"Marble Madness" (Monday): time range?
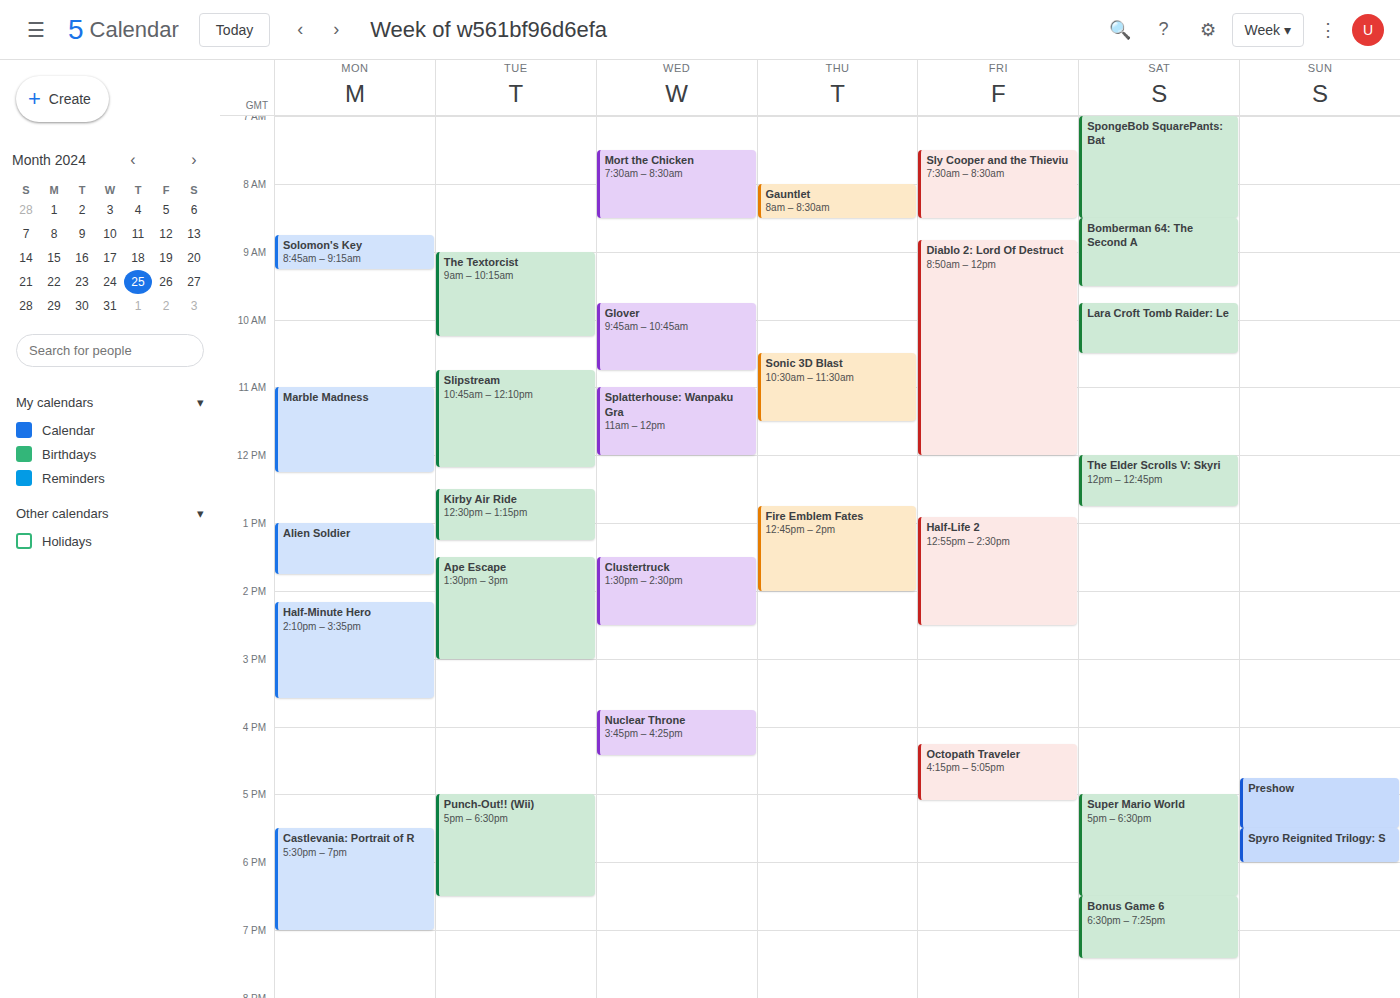
11:00 AM to 12:15 PM